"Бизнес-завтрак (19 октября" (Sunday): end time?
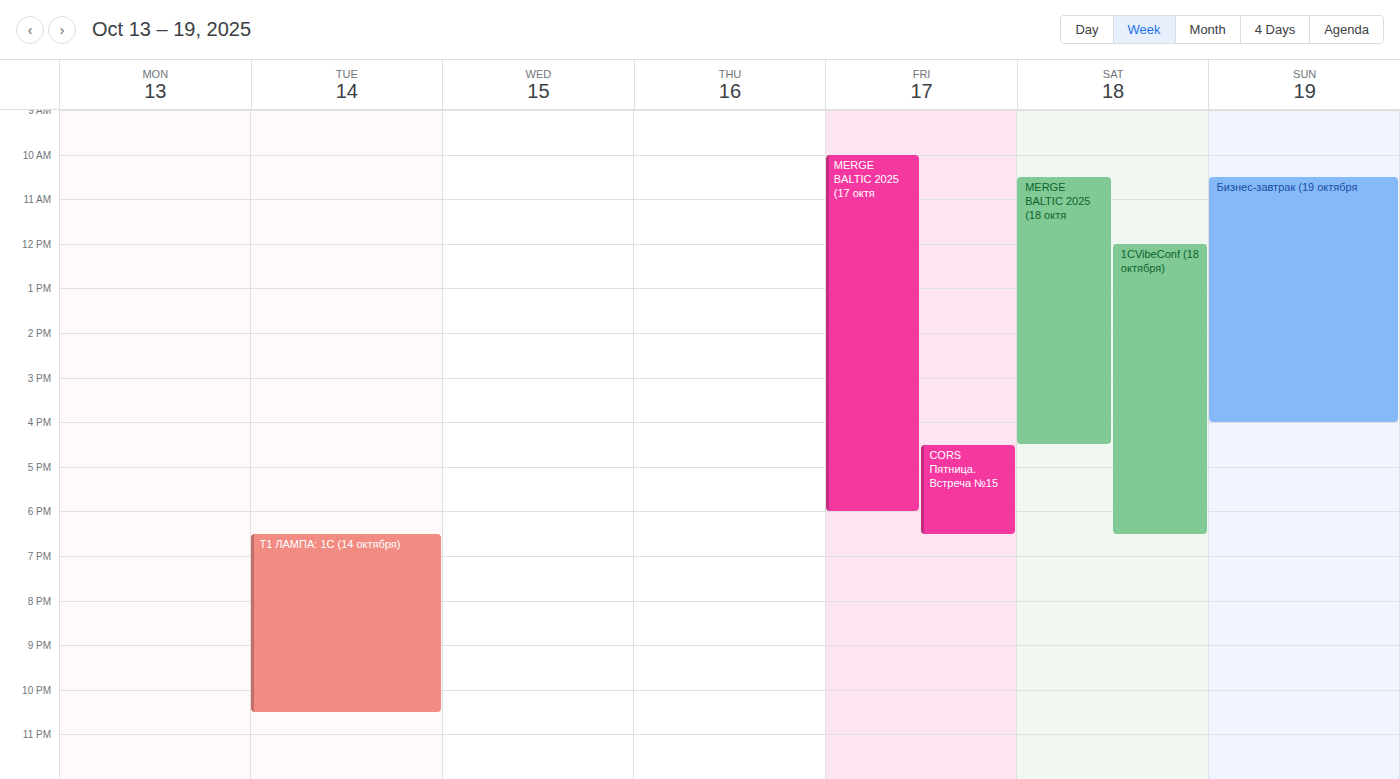
16:00